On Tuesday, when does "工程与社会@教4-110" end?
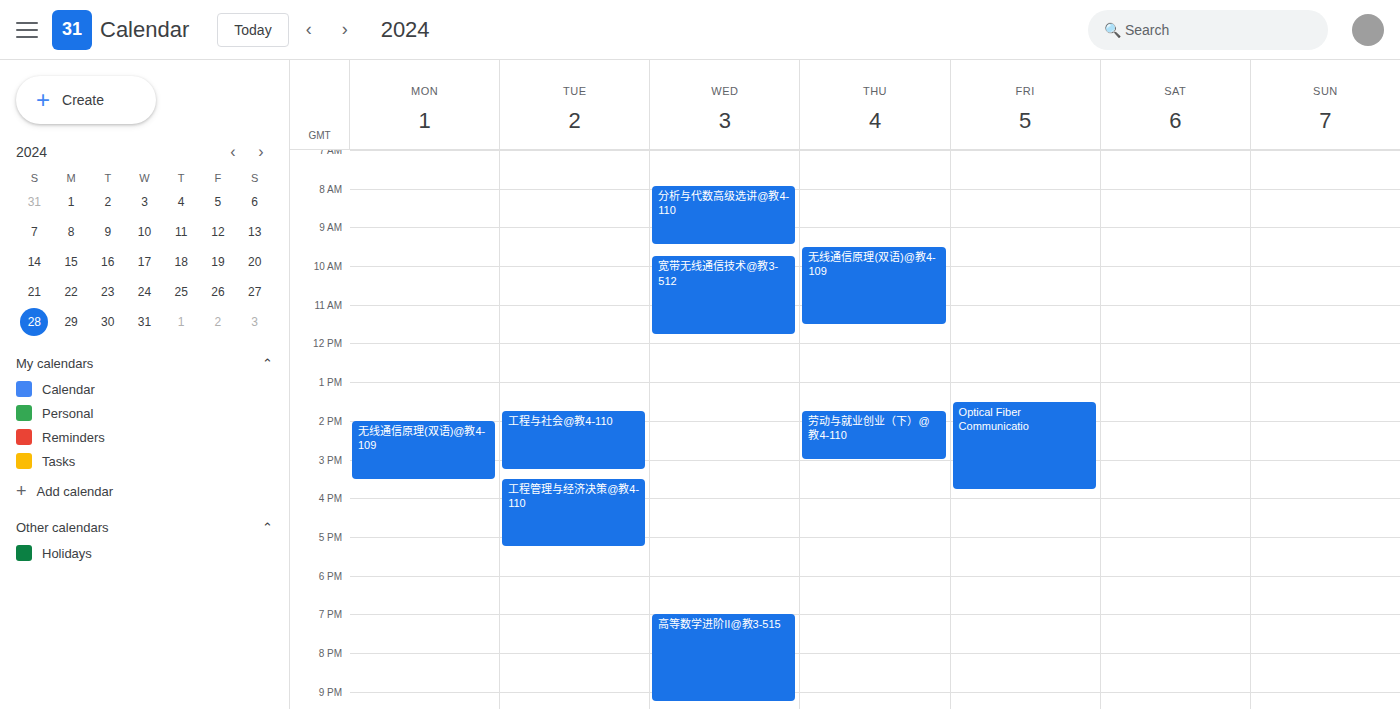
3:15 PM